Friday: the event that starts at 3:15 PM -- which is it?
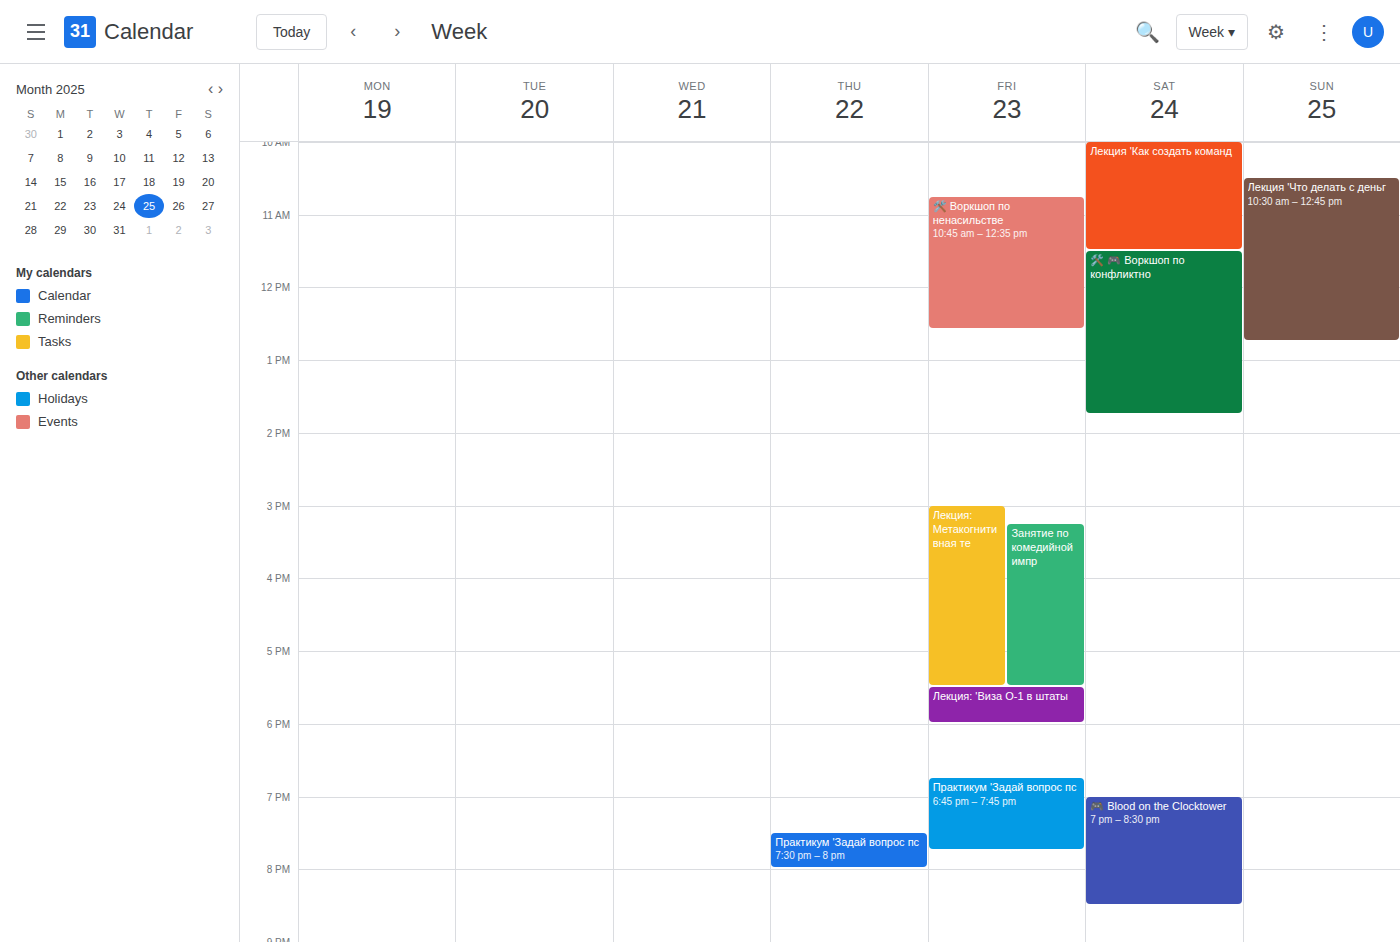
"Занятие по комедийной импр"